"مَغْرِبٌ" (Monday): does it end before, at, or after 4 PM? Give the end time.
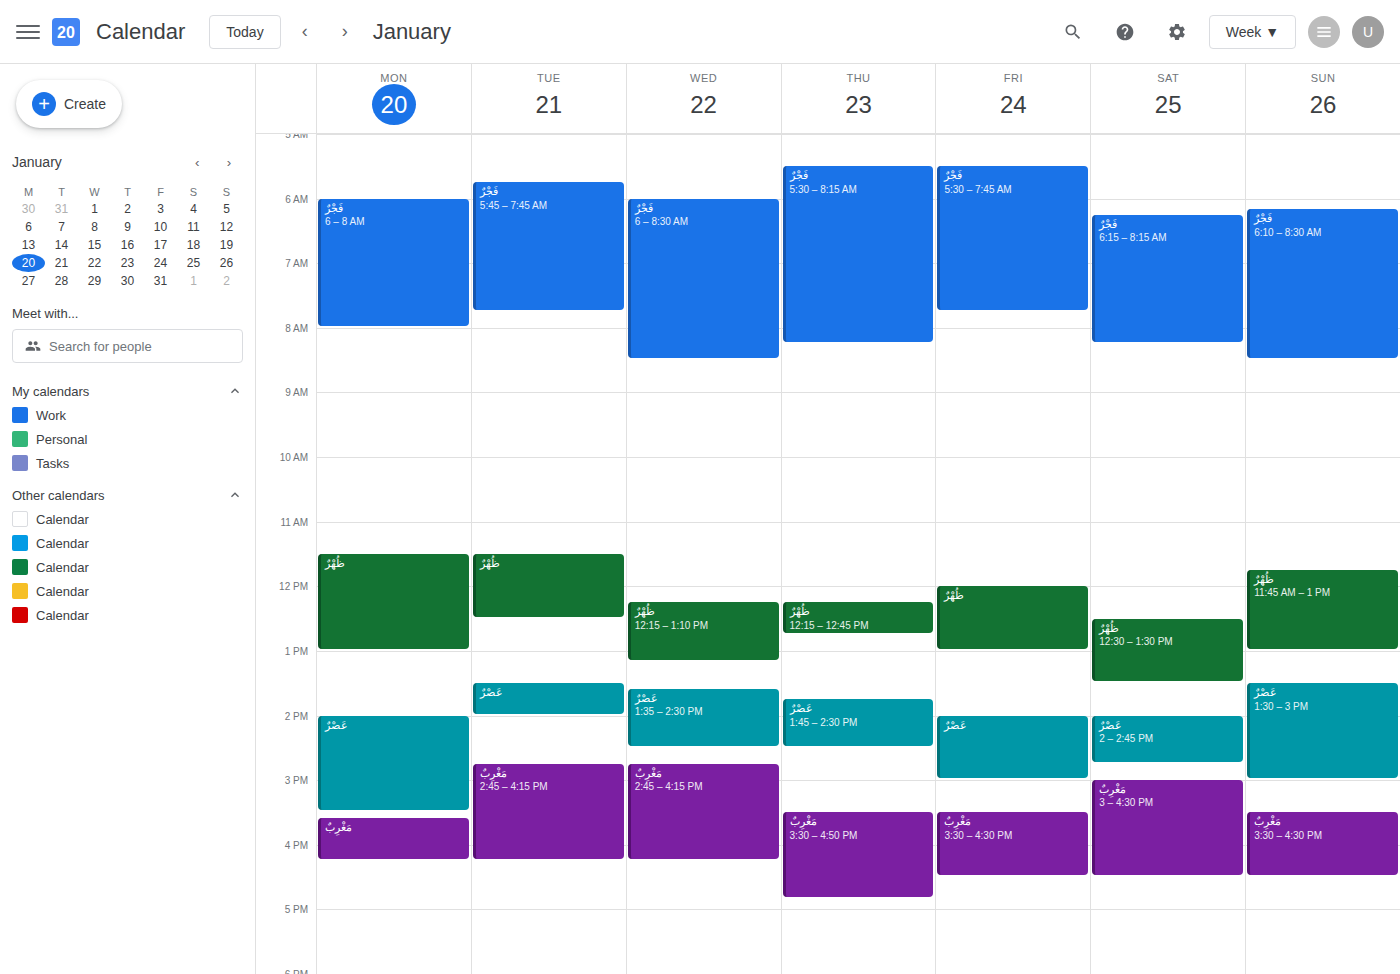
4:15 PM -- after 4 PM, 15 minutes below the 4 PM line.